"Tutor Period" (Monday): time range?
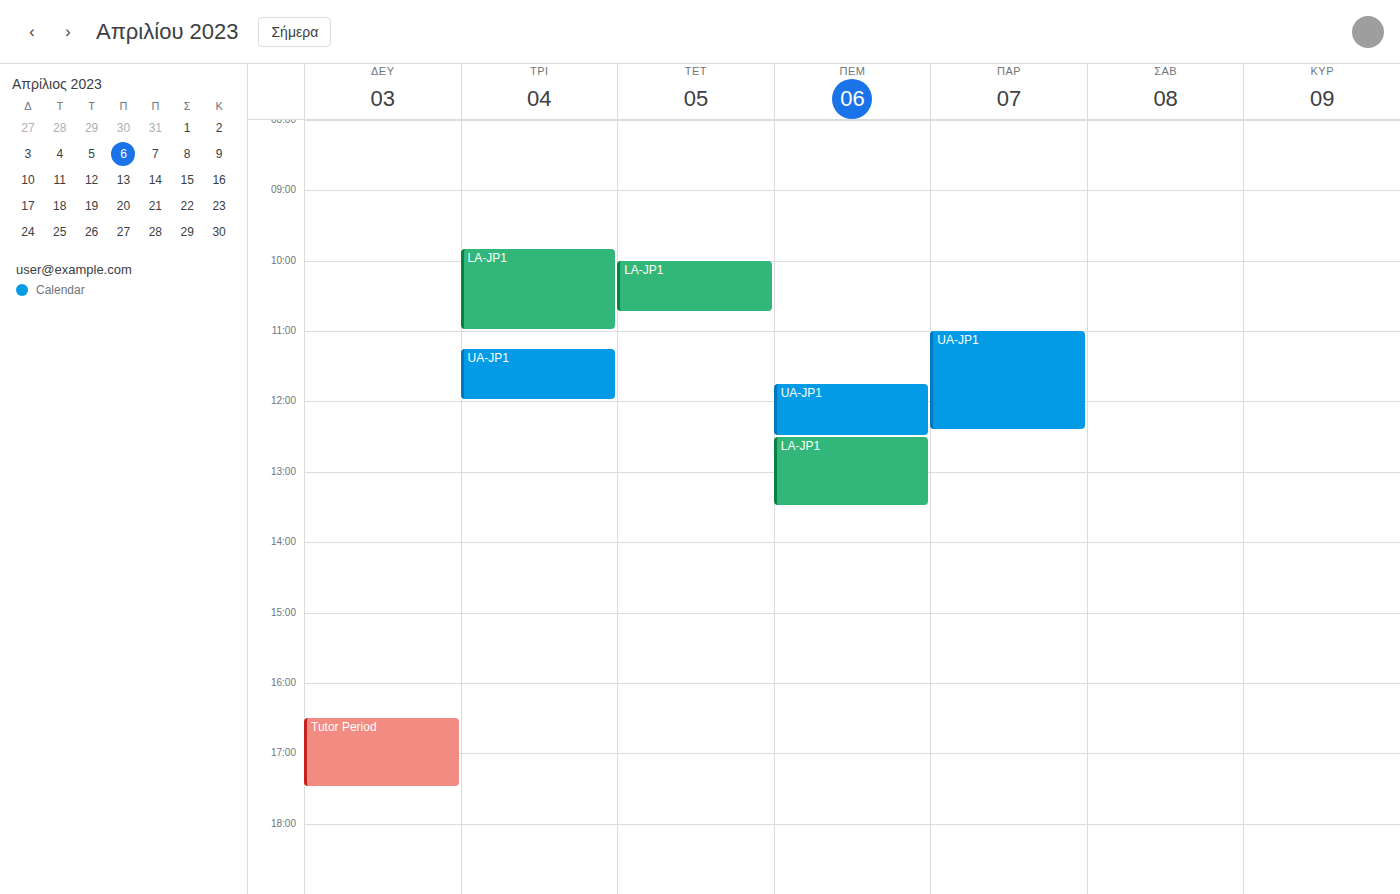
16:30 to 17:30